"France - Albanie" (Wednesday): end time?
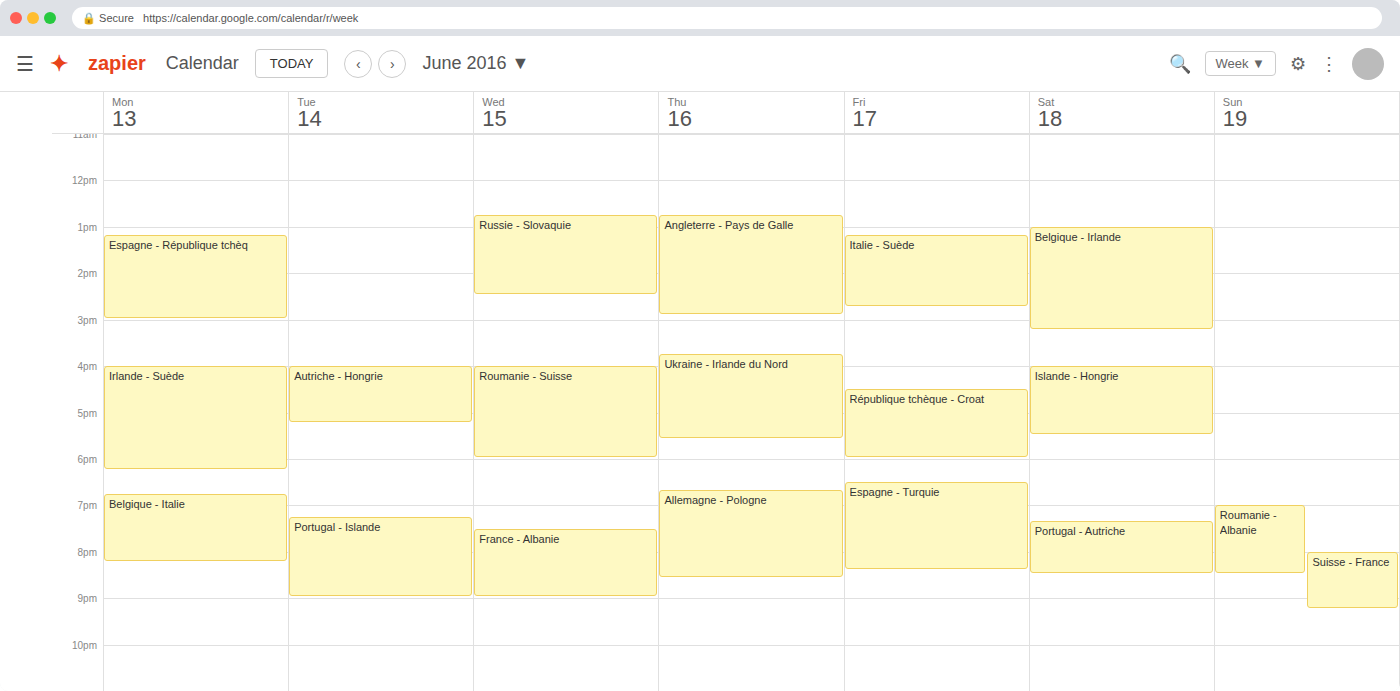
9:00 PM